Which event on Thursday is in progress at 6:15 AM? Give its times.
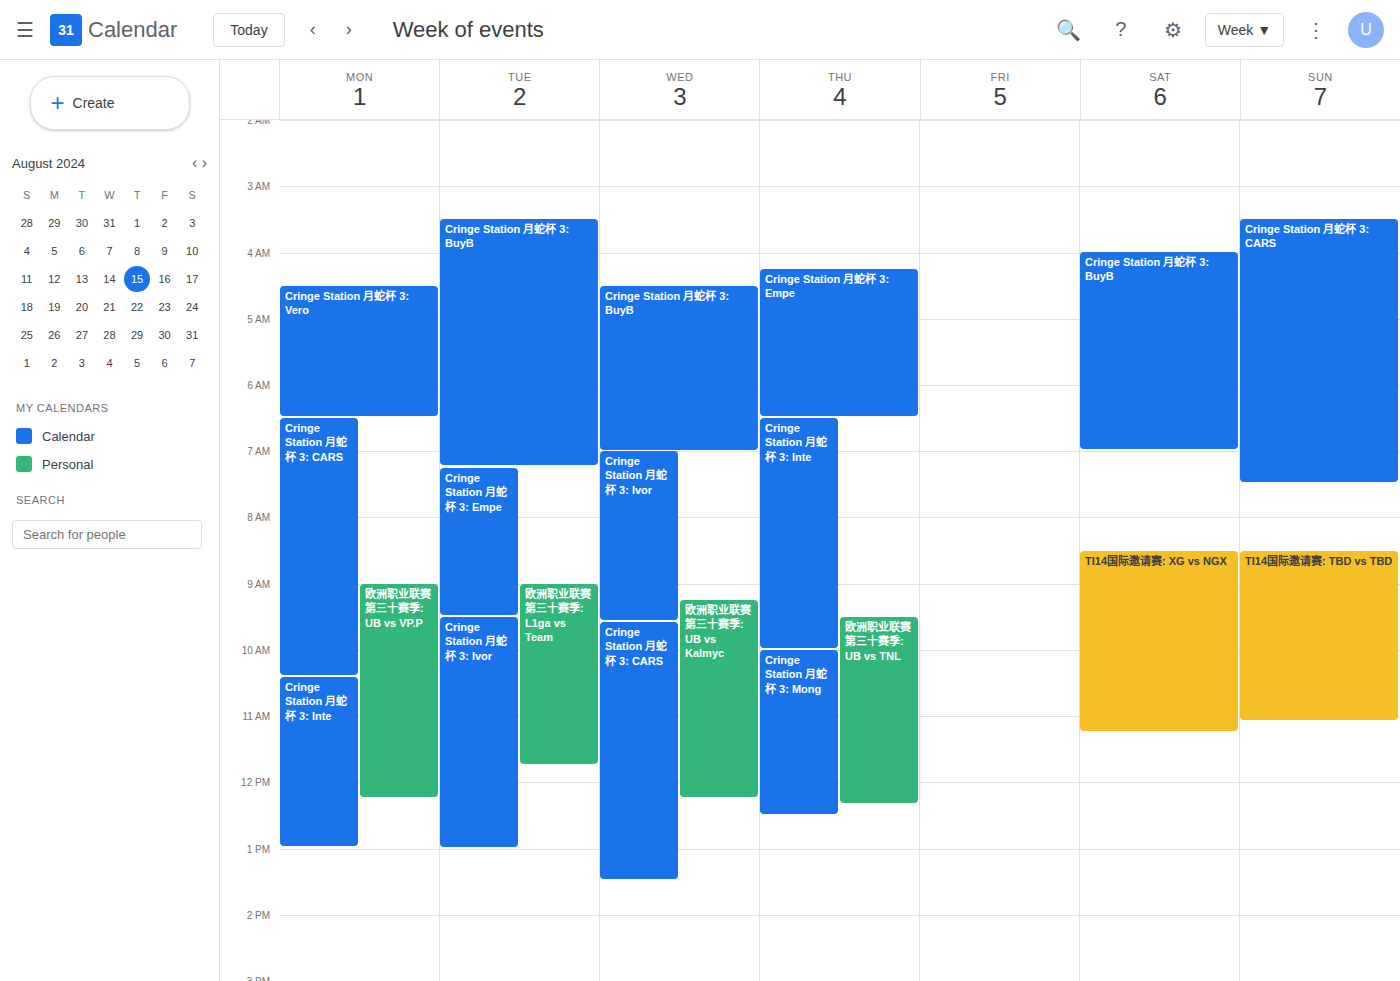
"Cringe Station 月蛇杯 3: Empe", 4:15 AM to 6:30 AM